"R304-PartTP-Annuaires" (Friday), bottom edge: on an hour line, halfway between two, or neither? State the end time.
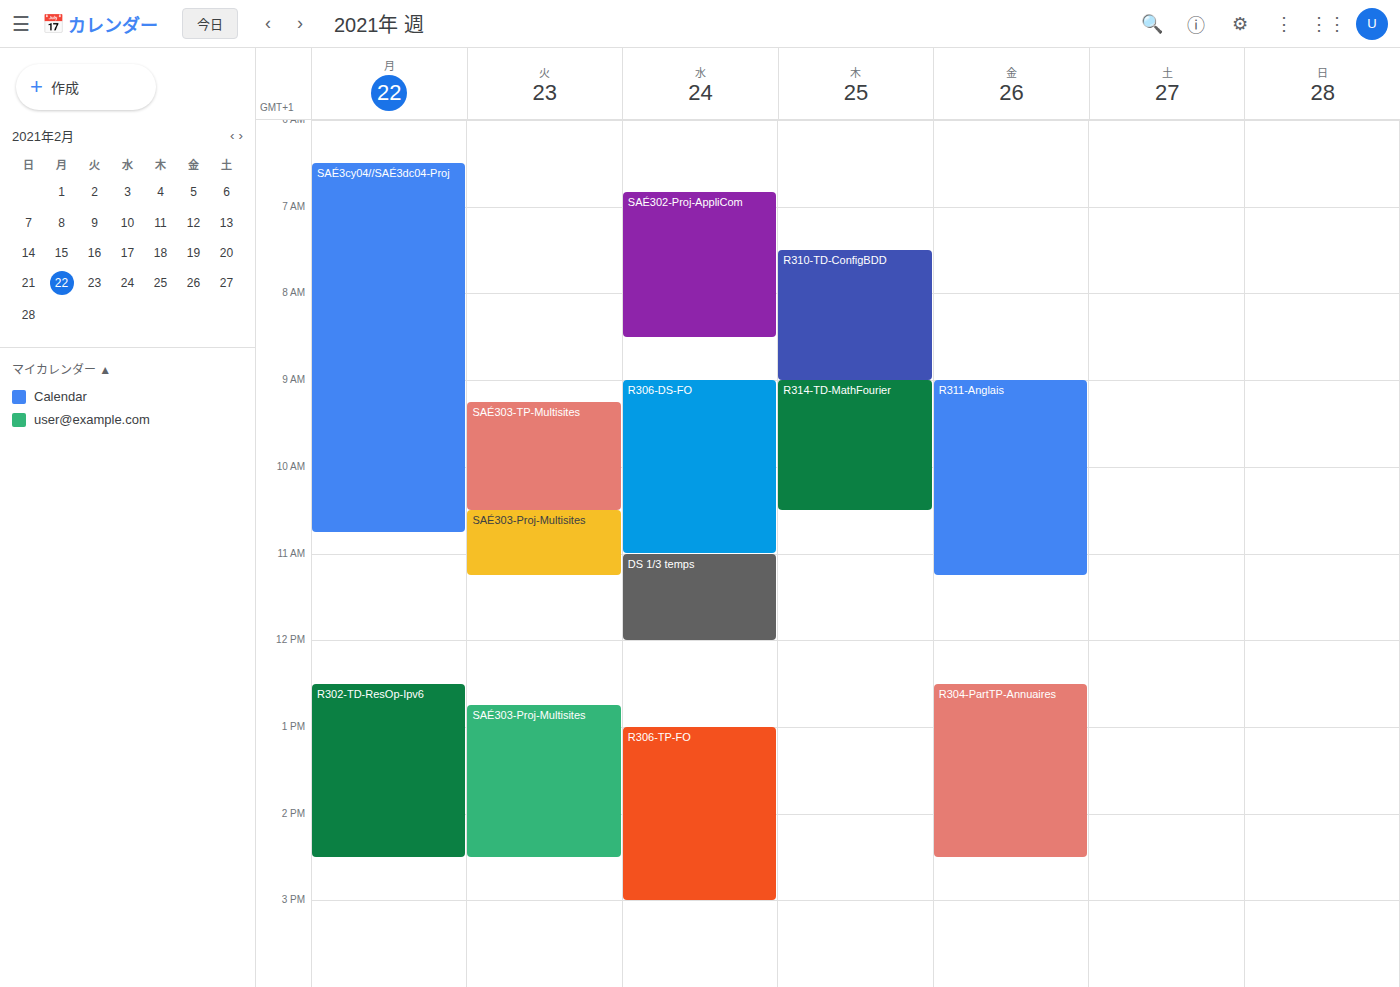
2:30 PM -- halfway between the 2 PM and 3 PM lines.